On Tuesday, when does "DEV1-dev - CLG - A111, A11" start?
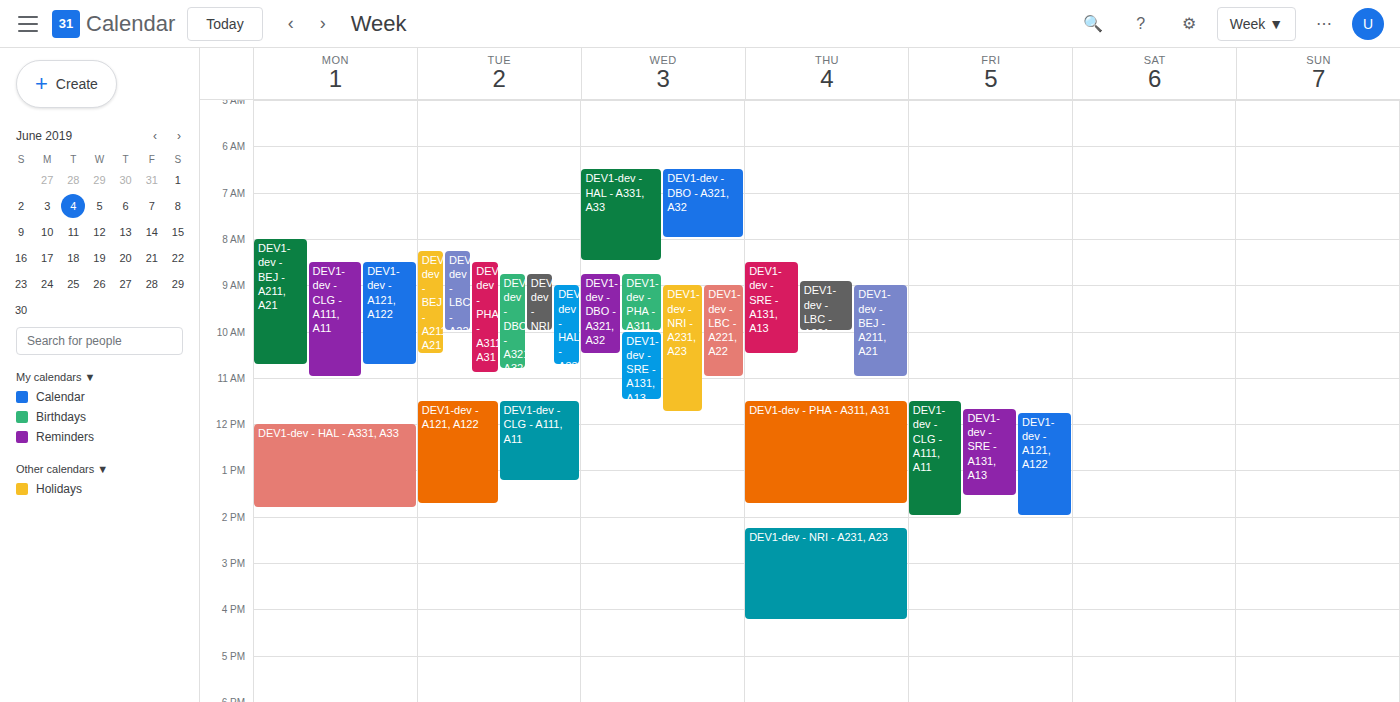
11:30 AM